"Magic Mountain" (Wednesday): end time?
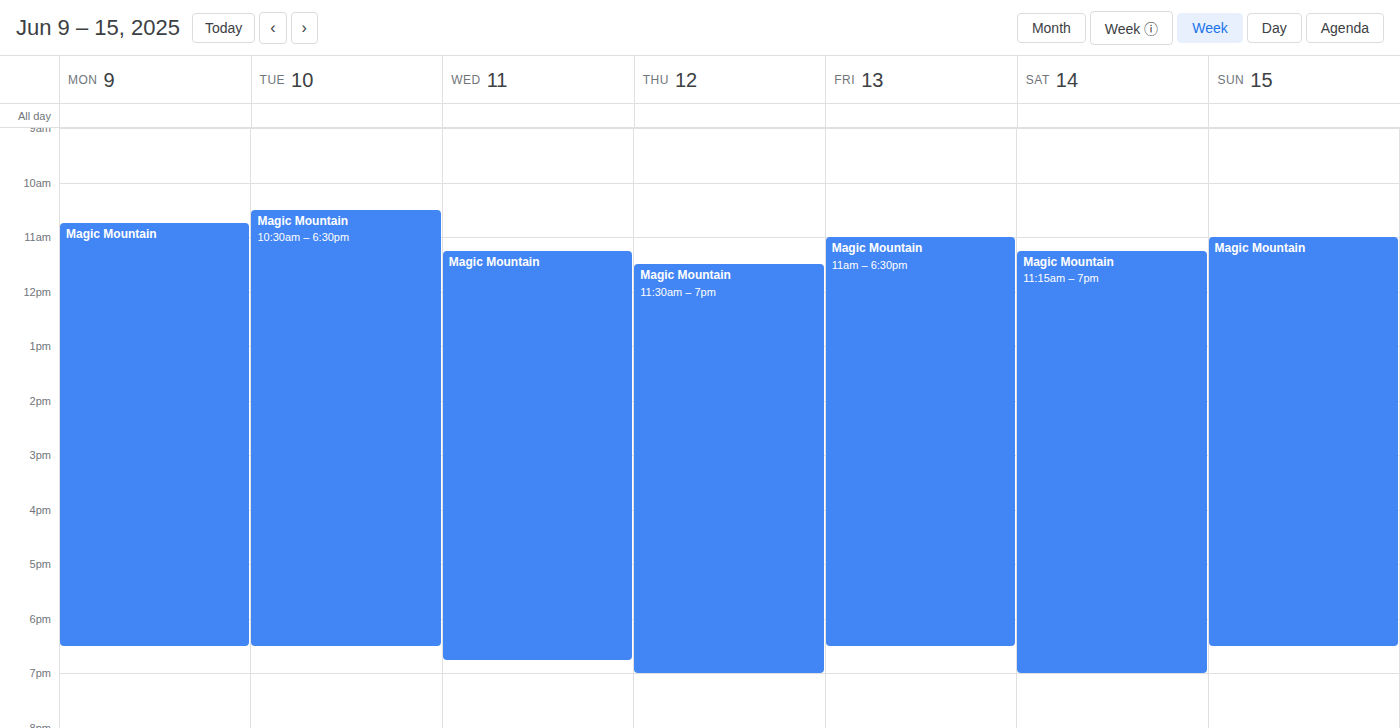
6:45 PM